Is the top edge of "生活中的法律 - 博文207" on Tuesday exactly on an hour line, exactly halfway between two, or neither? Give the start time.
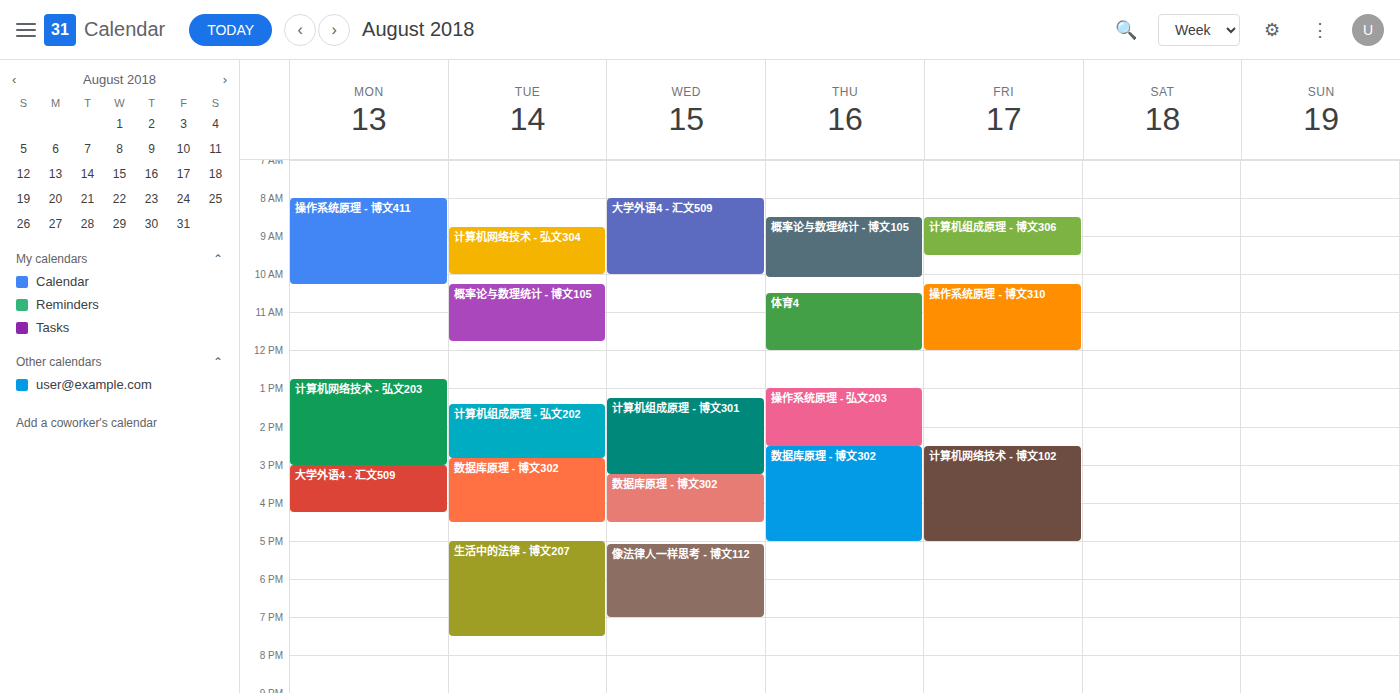
5:00 PM -- exactly on the 5 PM line.